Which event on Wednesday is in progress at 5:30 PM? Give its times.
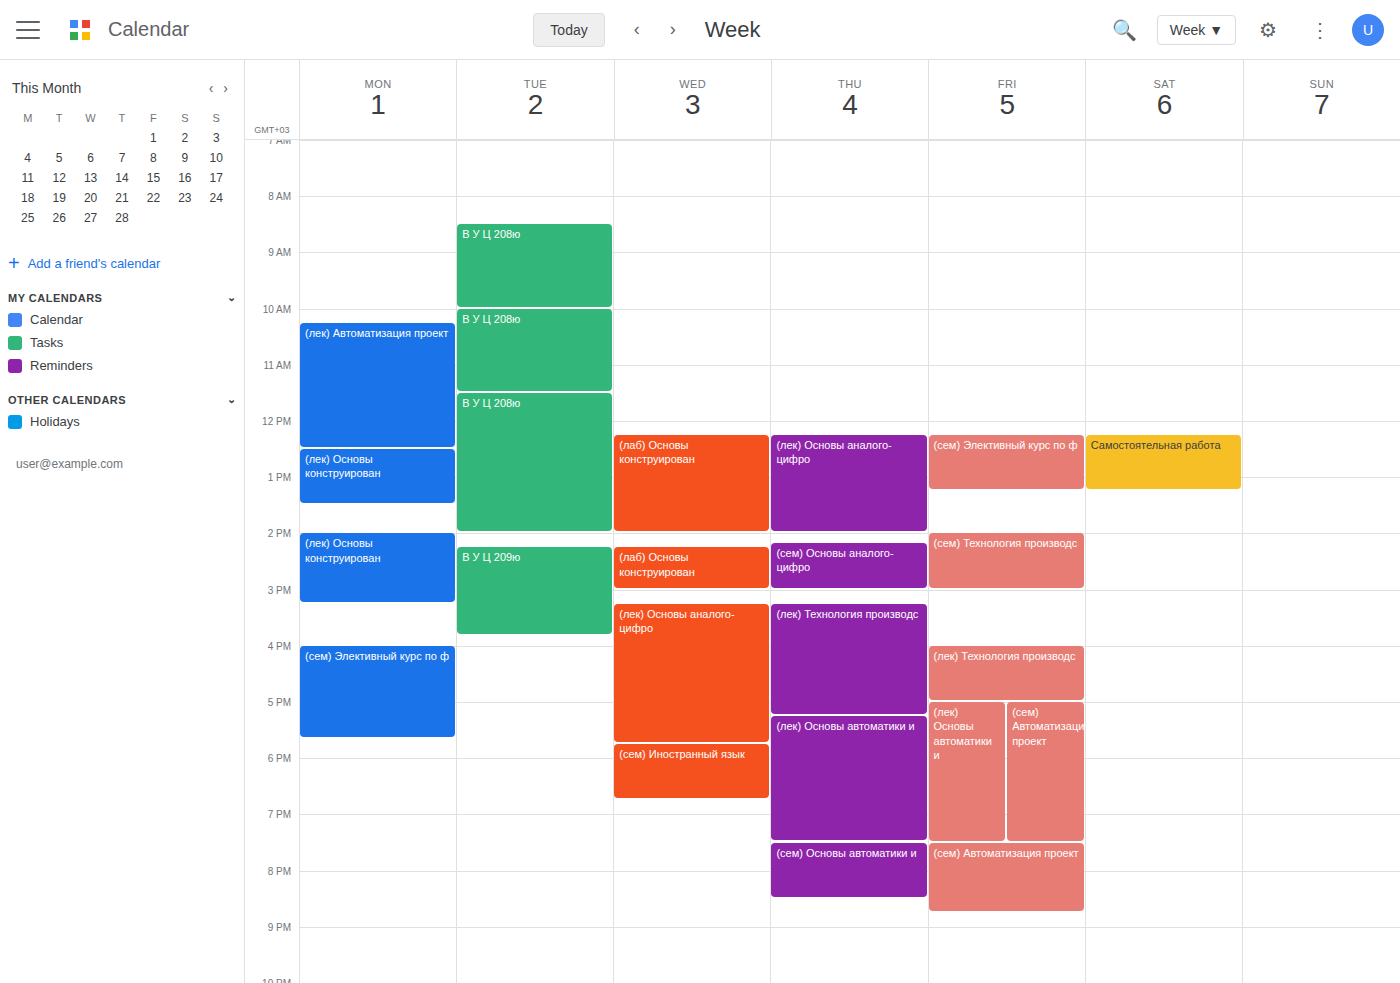
"(лек) Основы аналого-цифро", 3:15 PM to 5:45 PM